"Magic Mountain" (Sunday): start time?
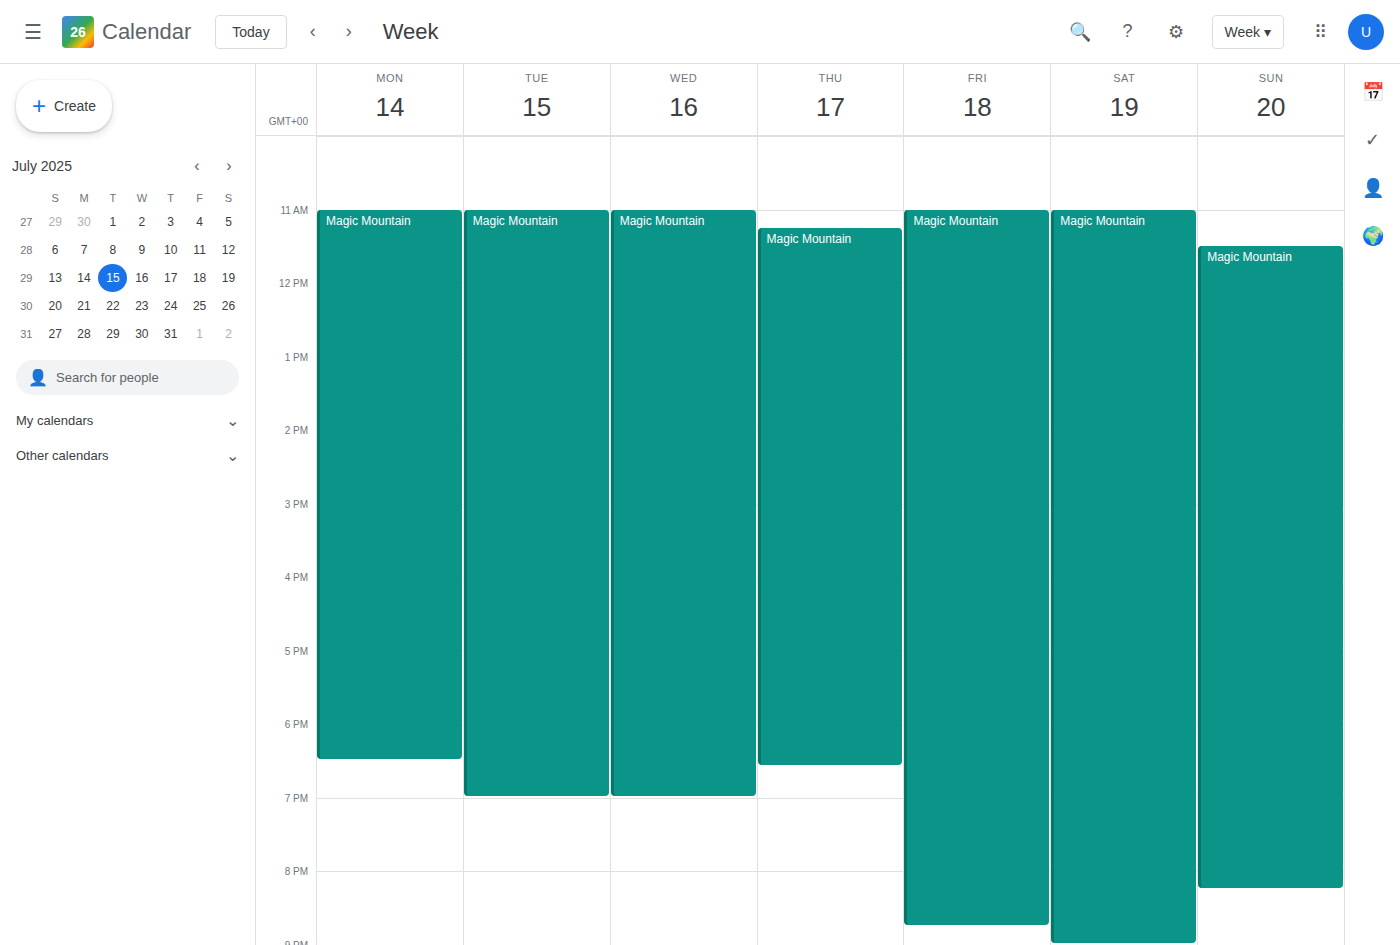
11:30